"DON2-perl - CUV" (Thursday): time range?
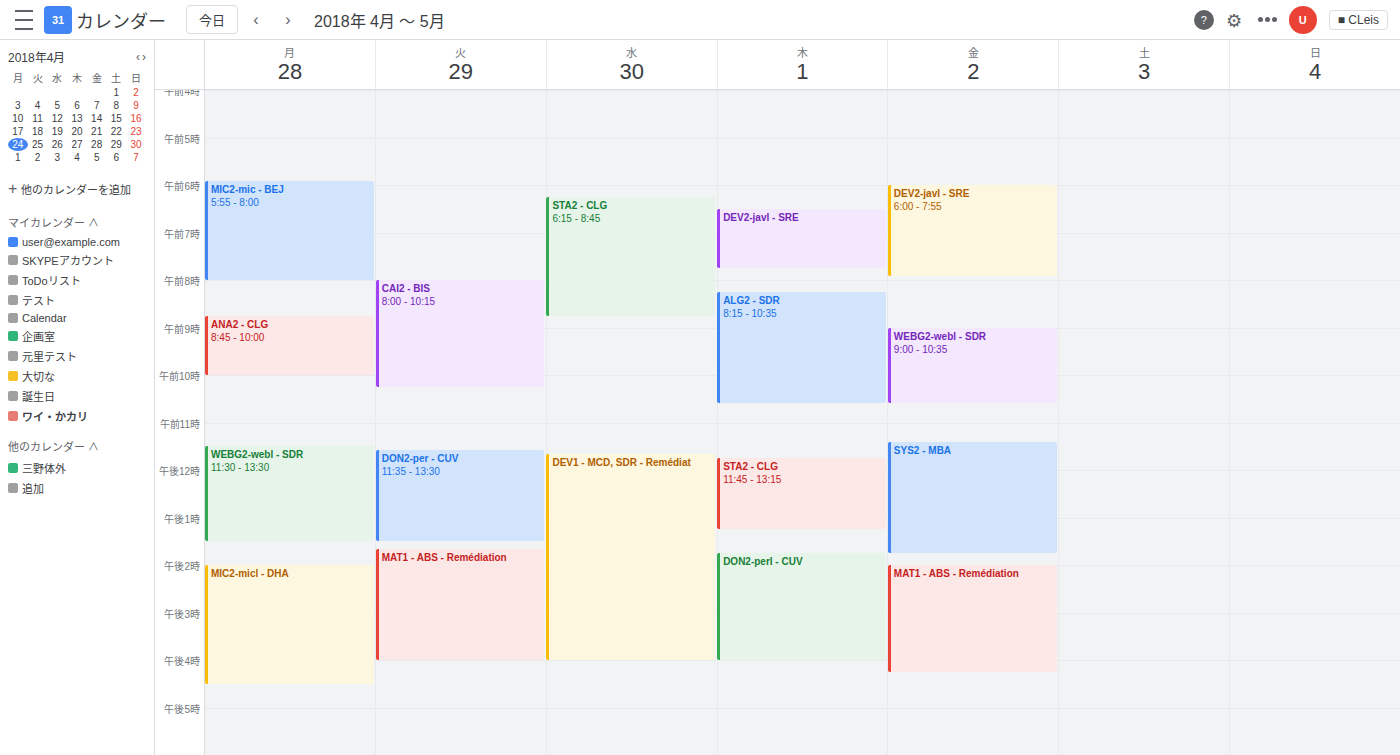
13:45 to 16:00